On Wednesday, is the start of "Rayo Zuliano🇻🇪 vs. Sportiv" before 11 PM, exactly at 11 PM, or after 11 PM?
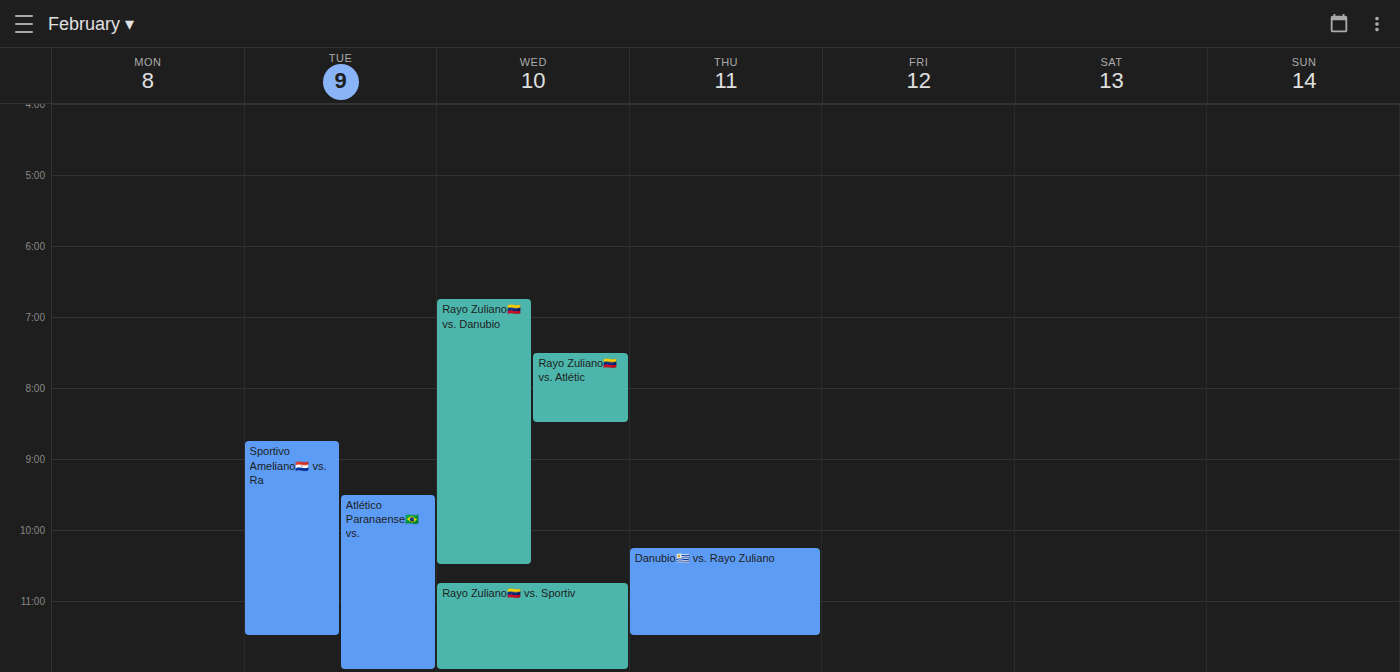
10:45 PM -- before 11 PM, 15 minutes above the 11 PM line.